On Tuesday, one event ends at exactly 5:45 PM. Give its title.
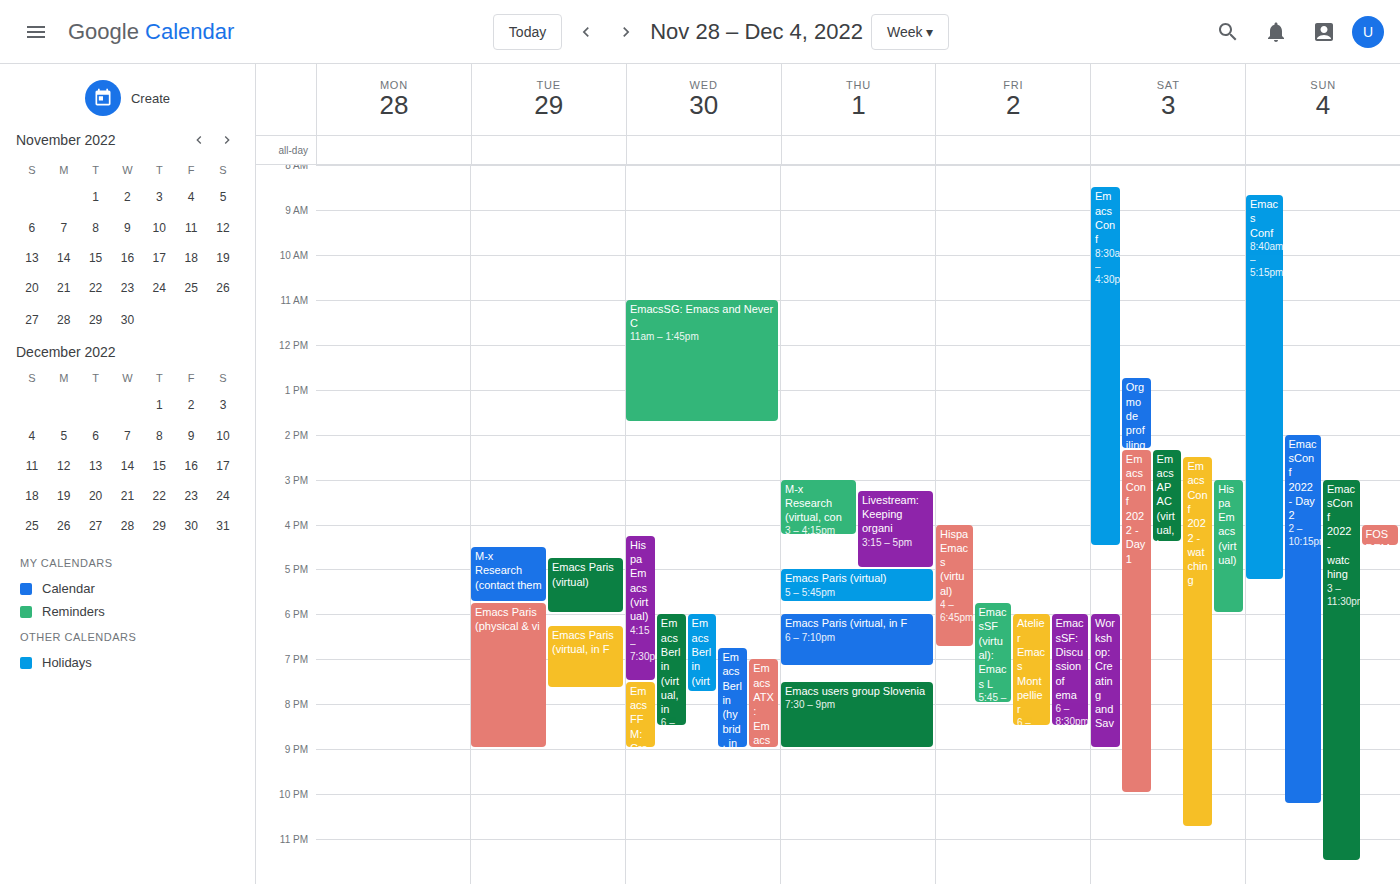
"M-x Research (contact them"